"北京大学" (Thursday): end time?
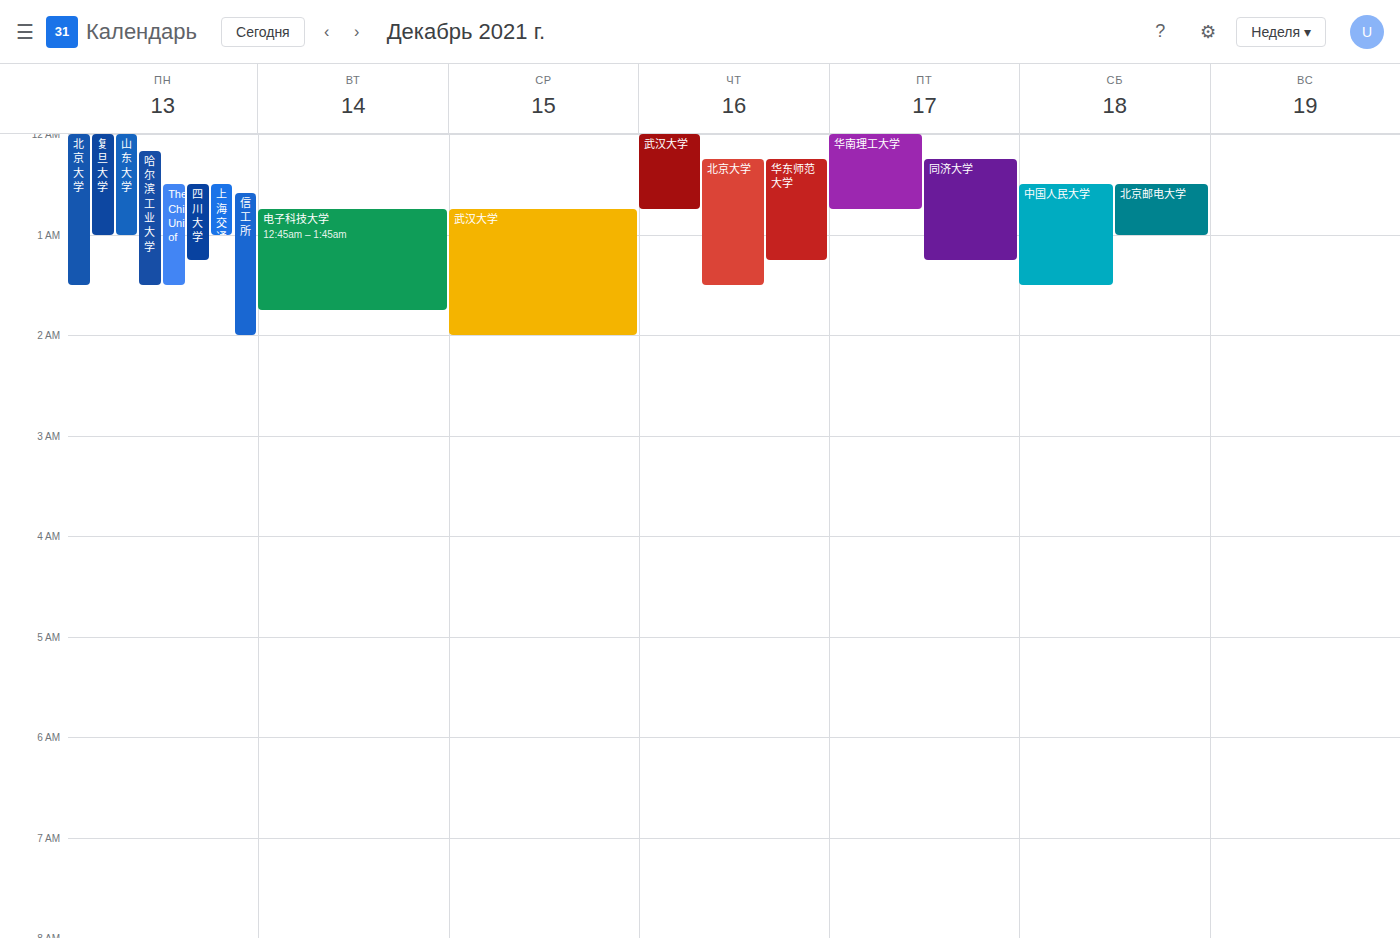
1:30 AM